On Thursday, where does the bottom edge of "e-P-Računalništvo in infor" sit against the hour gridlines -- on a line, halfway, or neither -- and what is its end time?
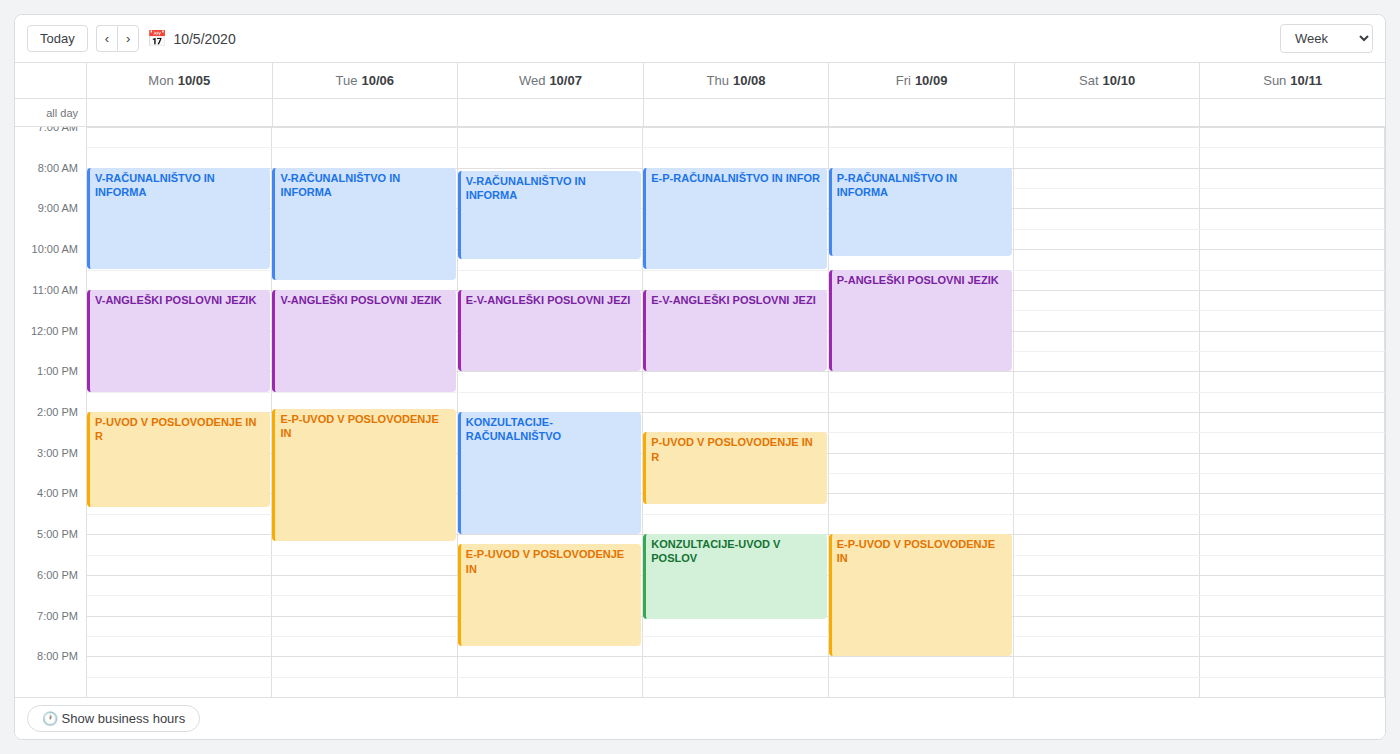
10:30 AM -- halfway between the 10 AM and 11 AM lines.